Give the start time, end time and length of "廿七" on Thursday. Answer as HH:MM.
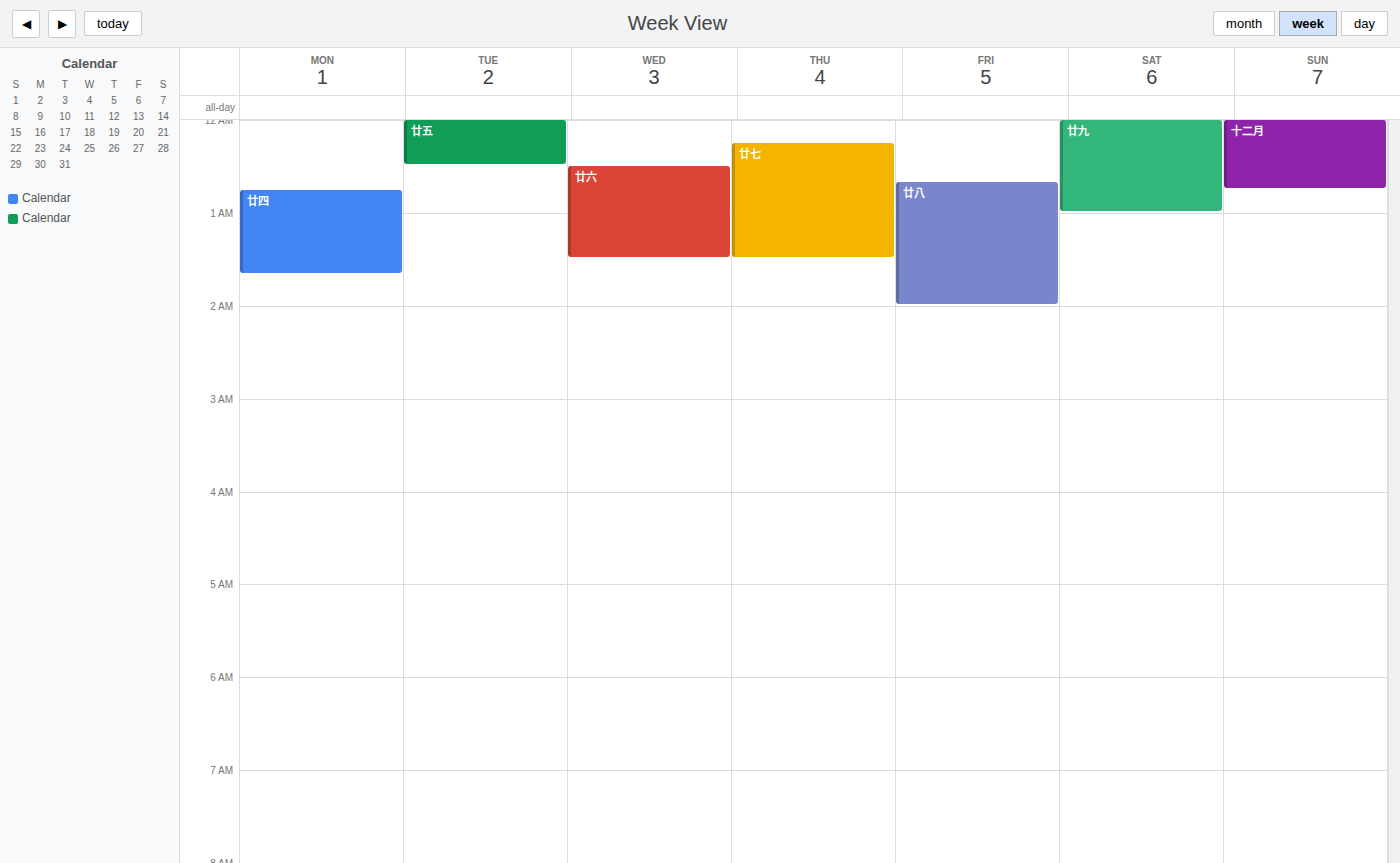
00:15 to 01:30, 1 hour 15 minutes